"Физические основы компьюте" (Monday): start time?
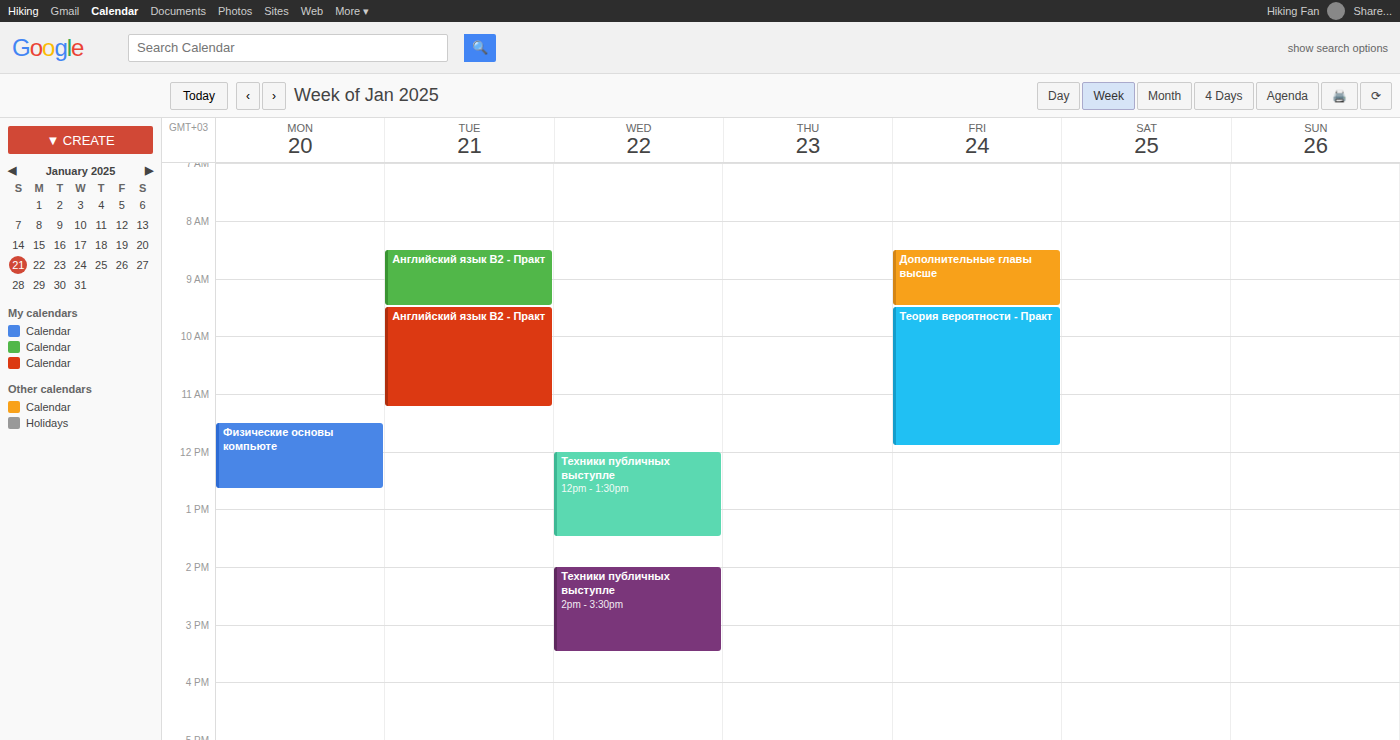
11:30 AM